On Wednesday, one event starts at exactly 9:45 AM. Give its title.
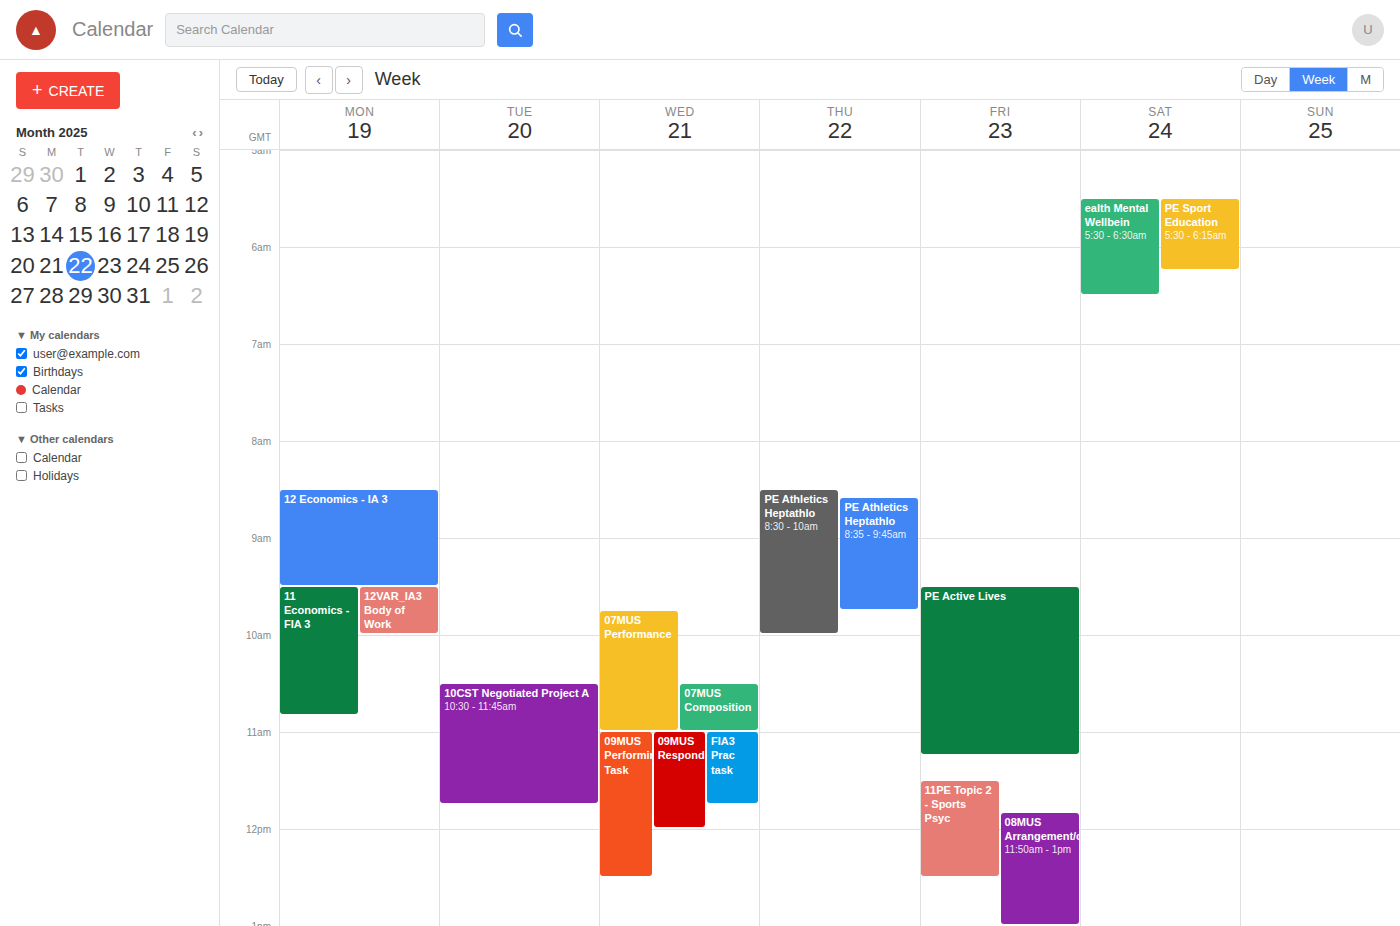
"07MUS Performance"